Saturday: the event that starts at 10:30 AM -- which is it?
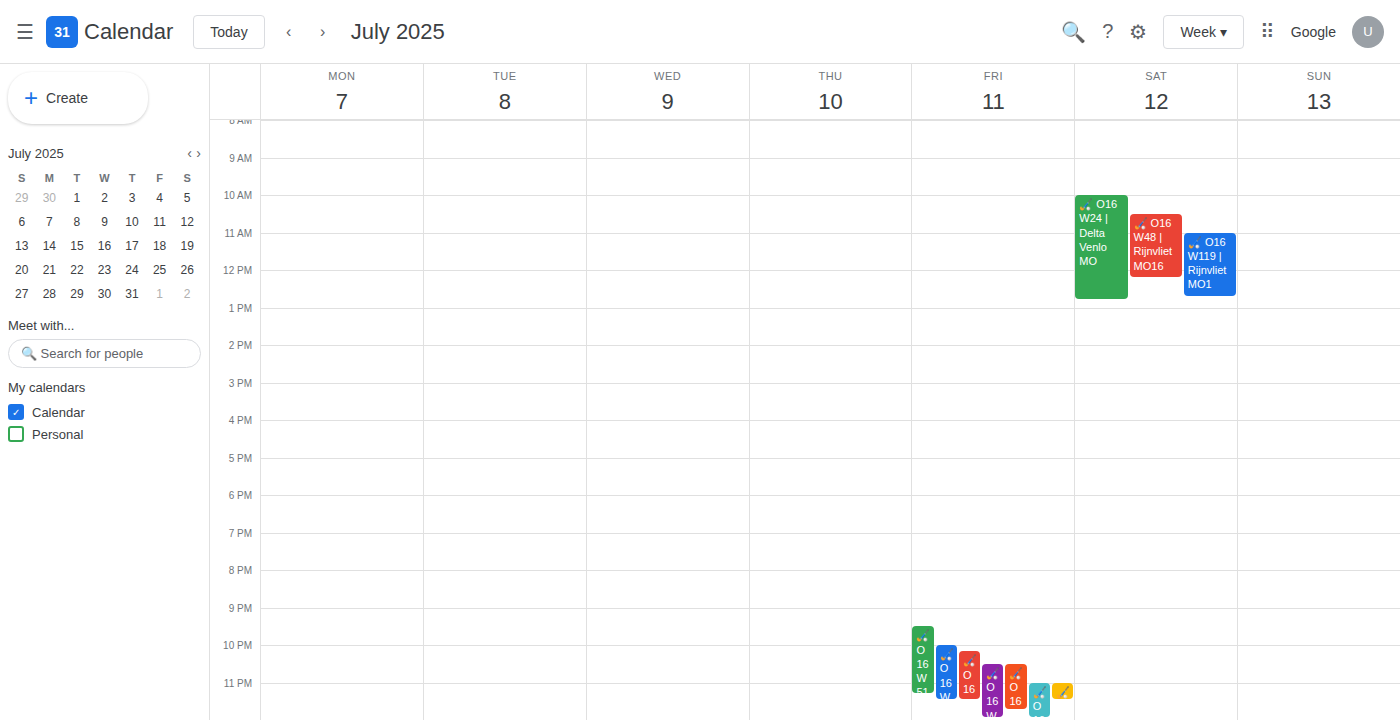
"🏑 O16 W48 | Rijnvliet MO16"